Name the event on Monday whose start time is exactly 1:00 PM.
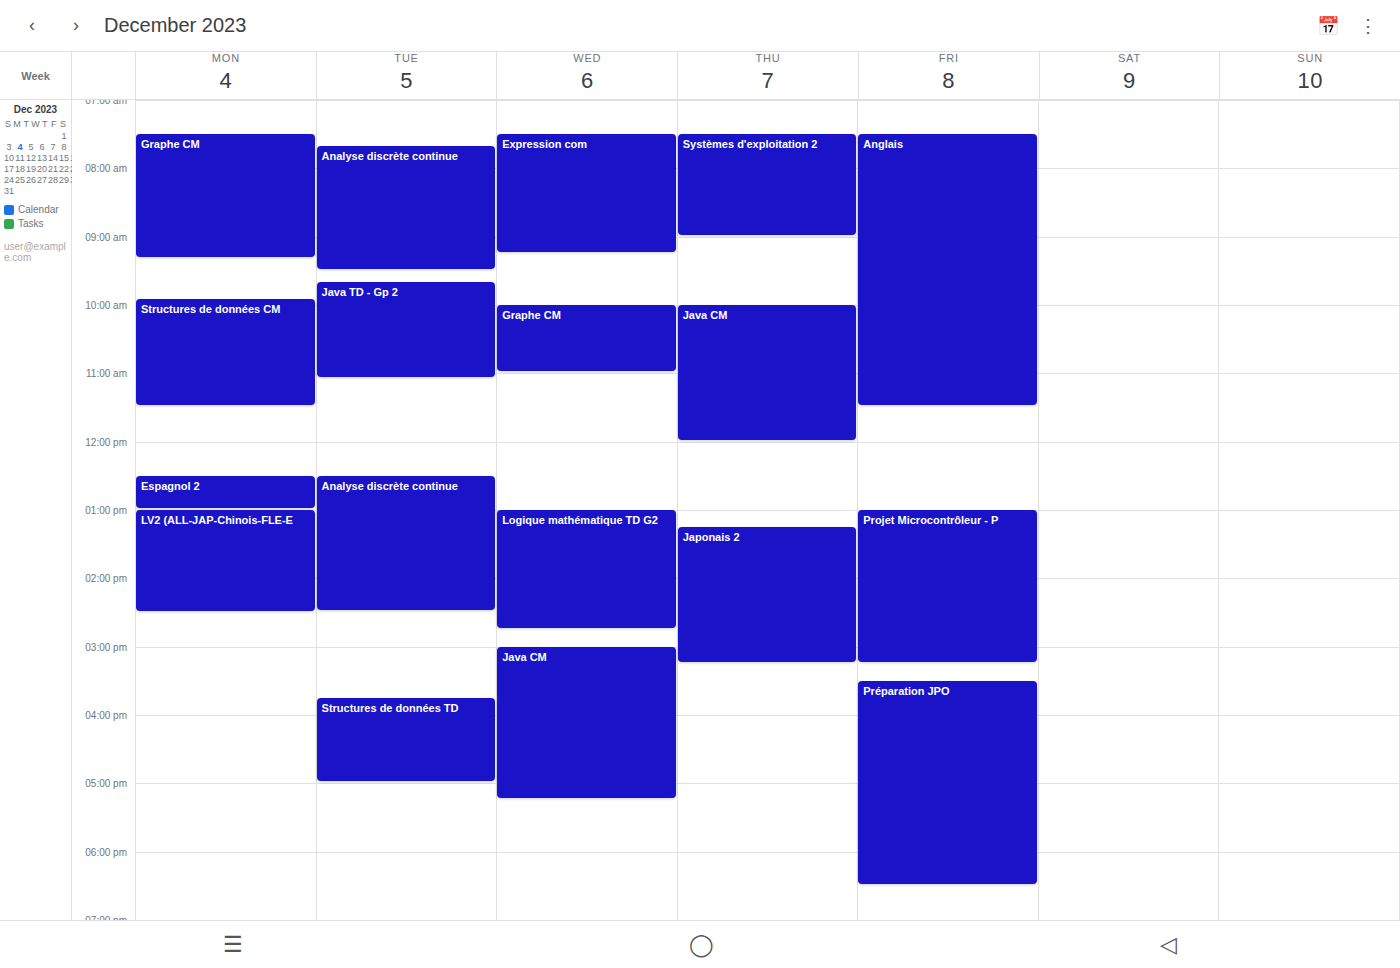
"LV2 (ALL-JAP-Chinois-FLE-E"